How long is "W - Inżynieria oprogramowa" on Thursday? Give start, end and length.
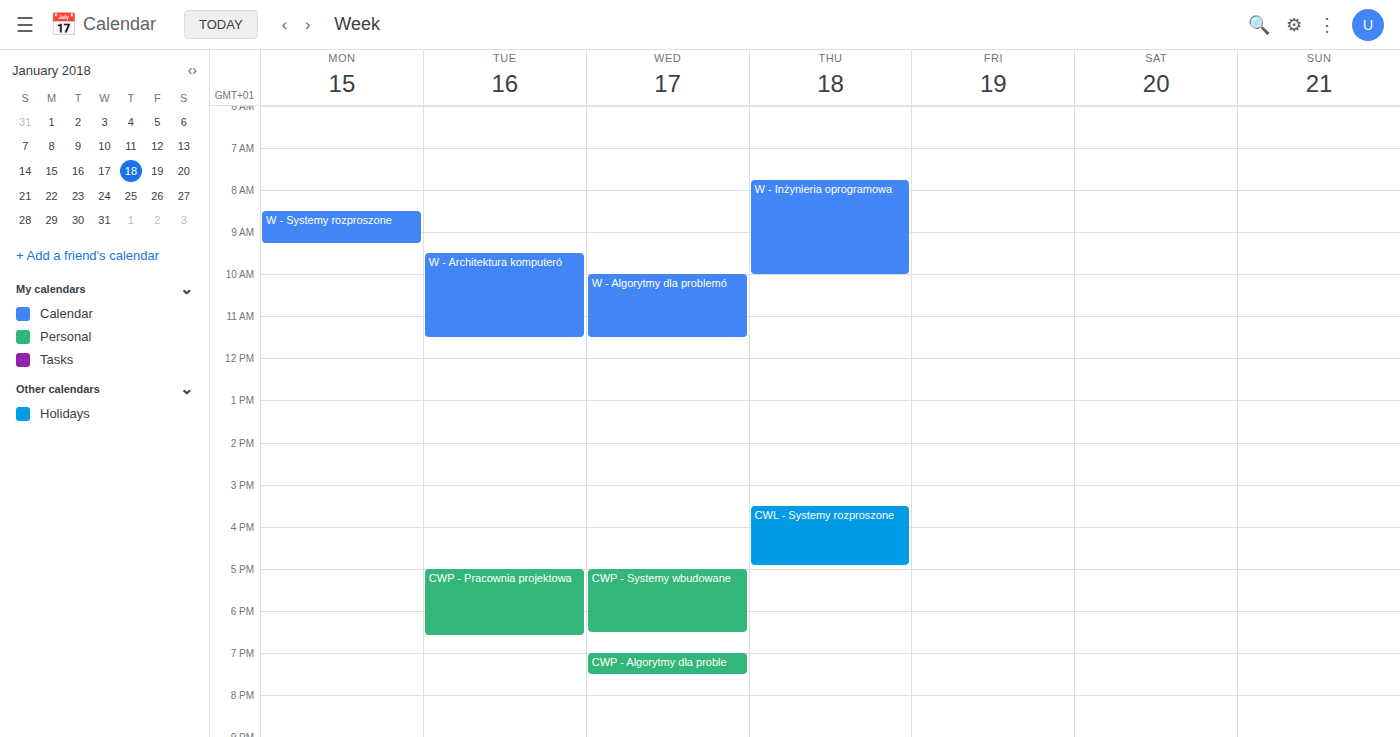
7:45 AM to 10:00 AM, 2 hours 15 minutes